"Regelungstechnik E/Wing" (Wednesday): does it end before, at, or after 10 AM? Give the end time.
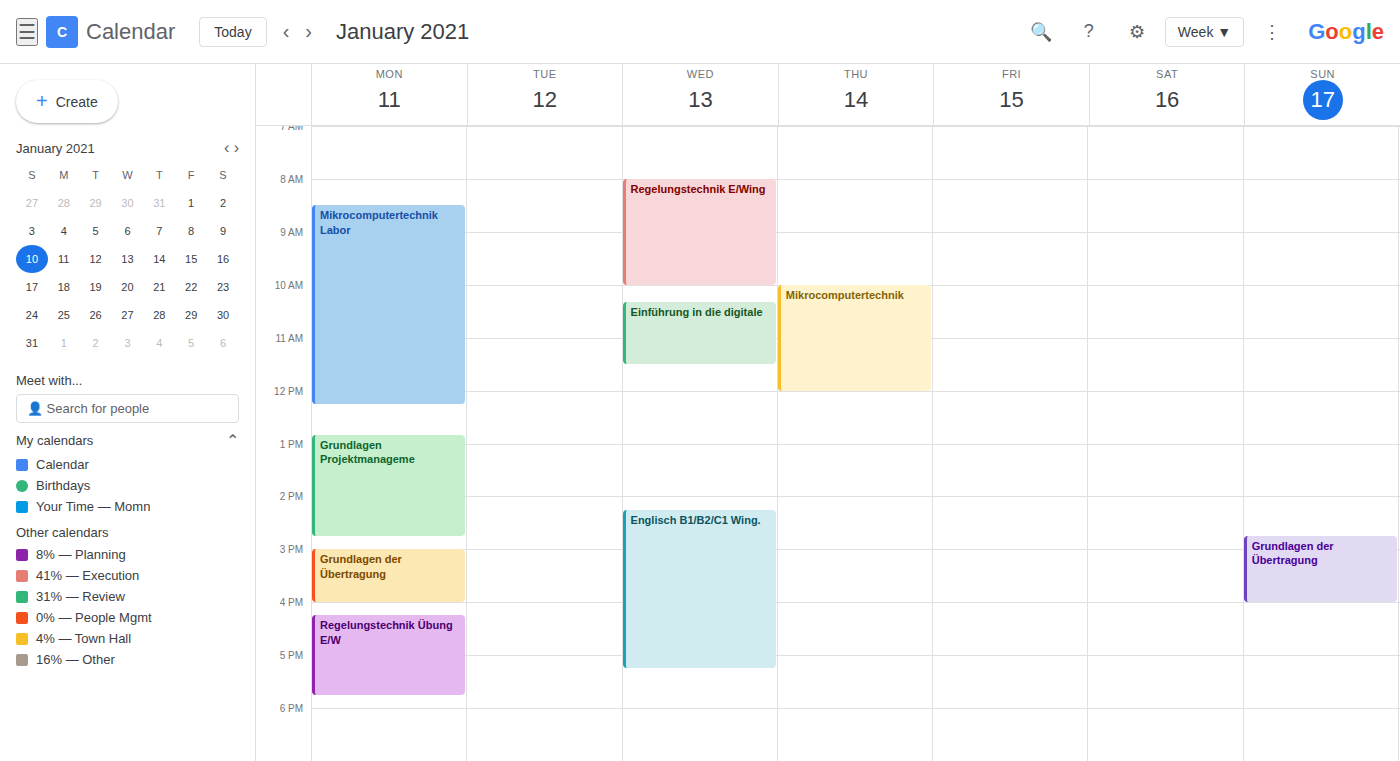
10:00 AM -- exactly at 10 AM, on the 10 AM line.